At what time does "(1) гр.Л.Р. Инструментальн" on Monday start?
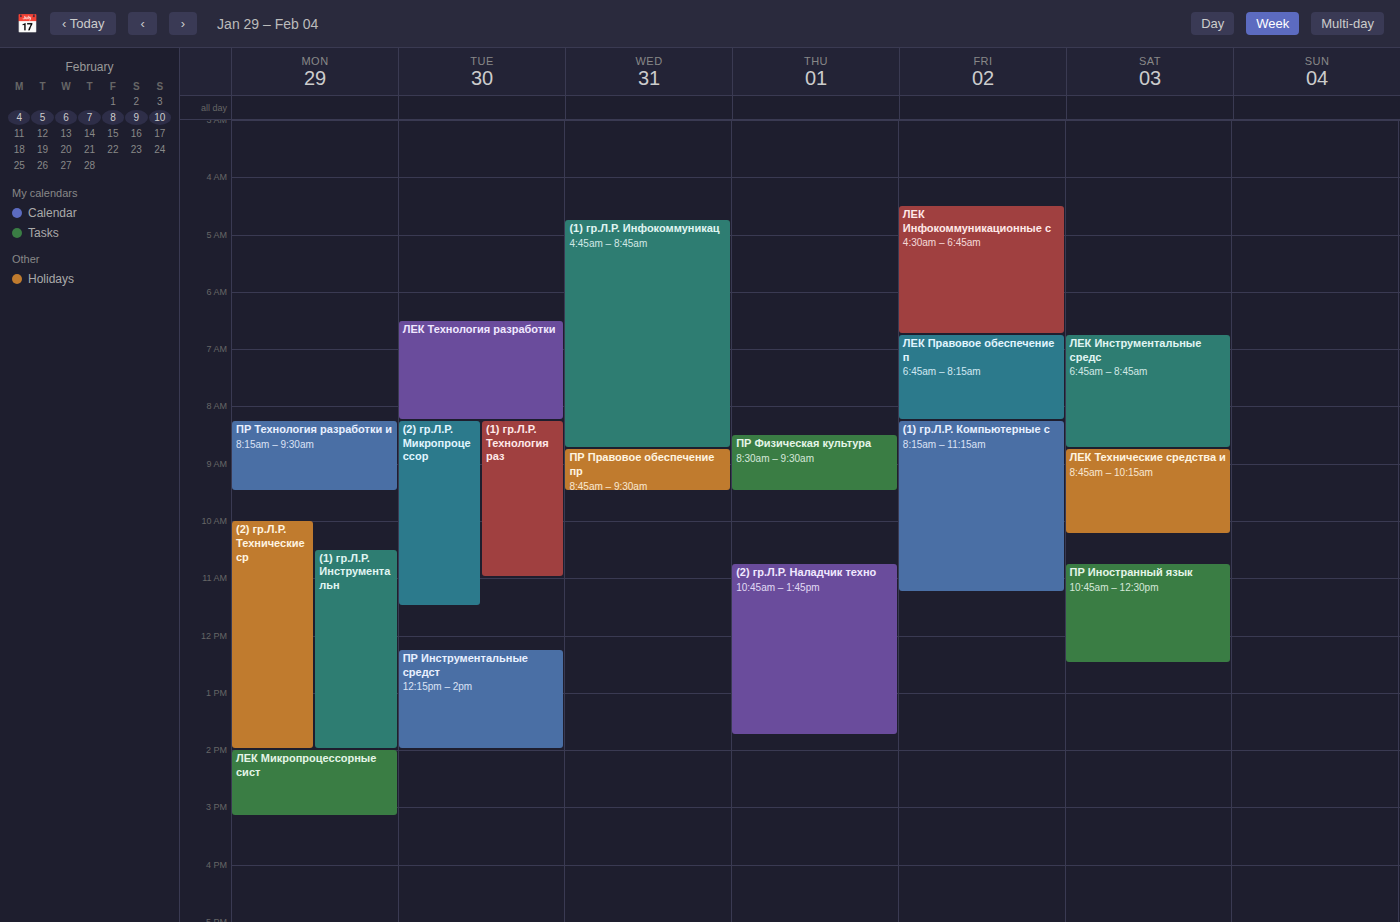
10:30 AM